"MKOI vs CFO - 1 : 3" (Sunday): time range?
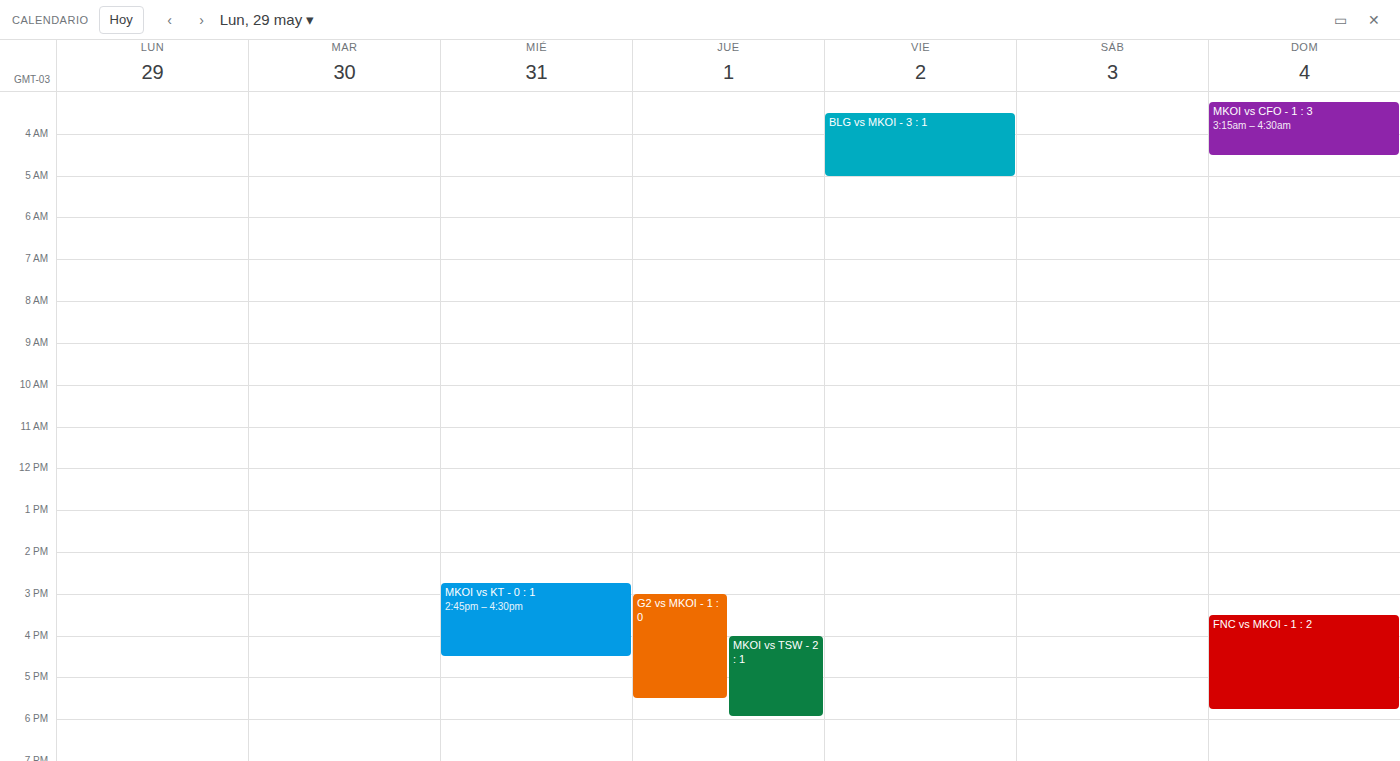
3:15 AM to 4:30 AM